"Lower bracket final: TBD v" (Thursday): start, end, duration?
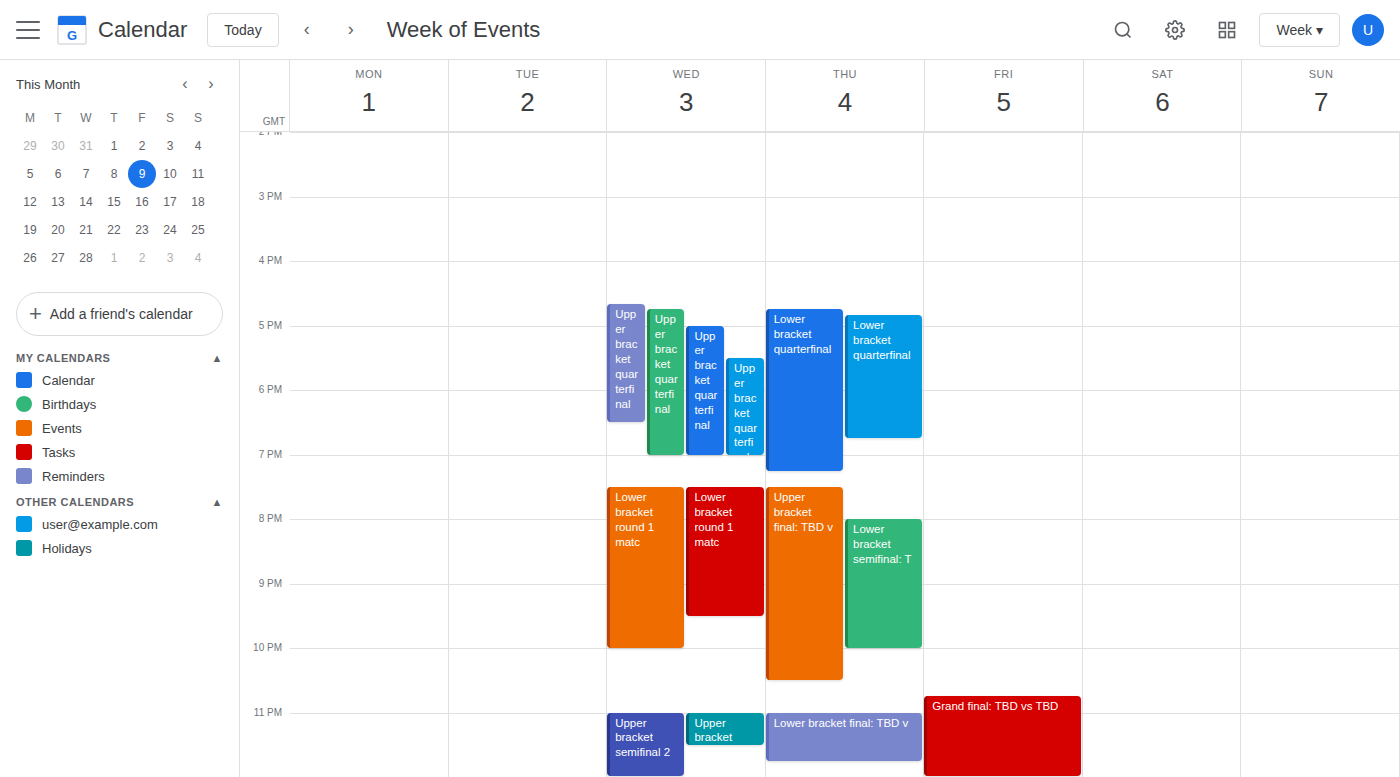
11:00 PM to 11:45 PM, 45 minutes